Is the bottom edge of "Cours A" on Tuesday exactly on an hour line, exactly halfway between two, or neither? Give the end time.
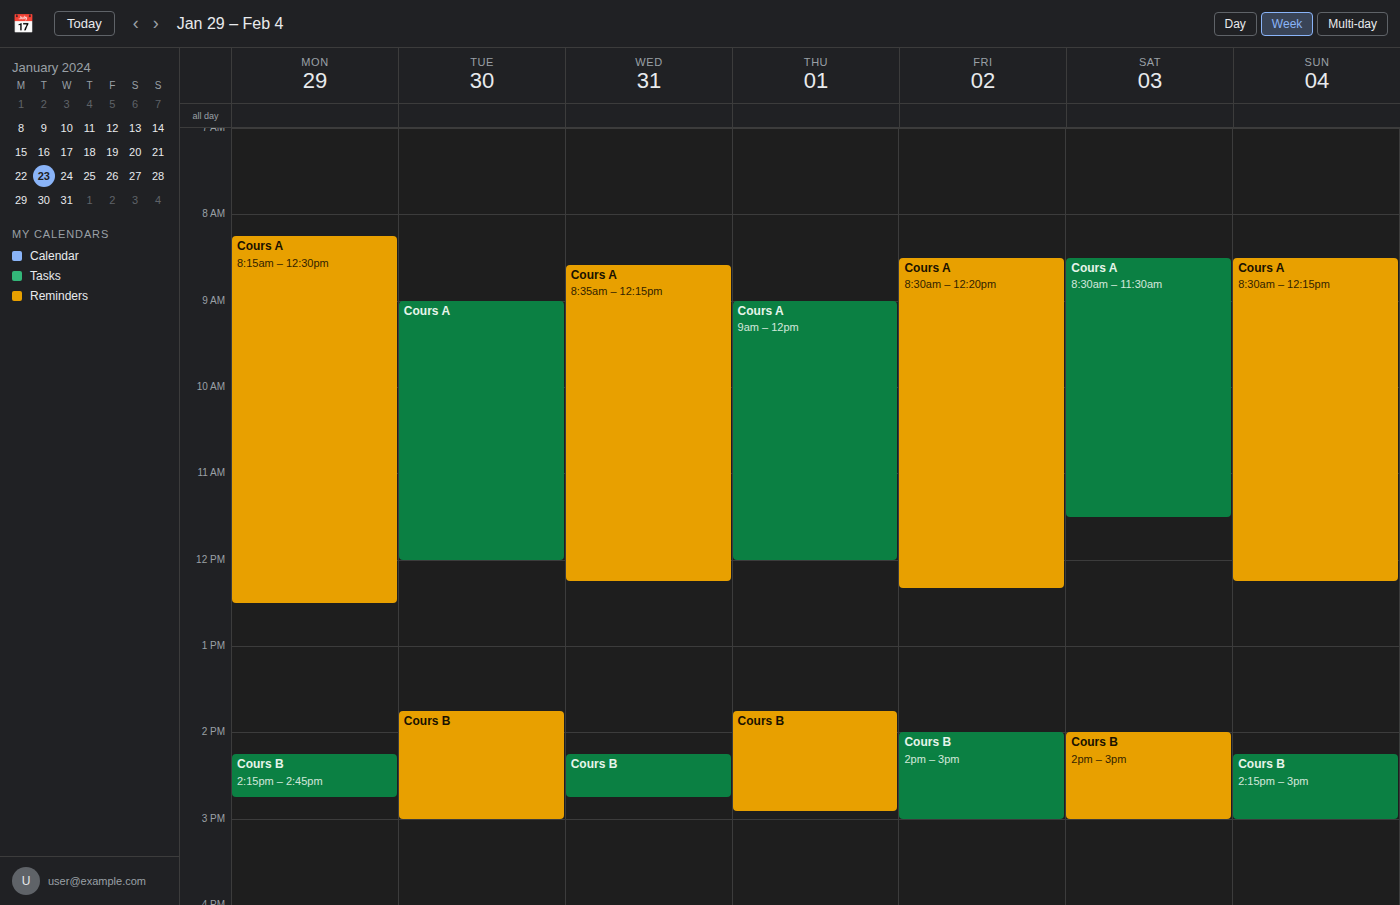
12:00 PM -- exactly on the 12 PM line.